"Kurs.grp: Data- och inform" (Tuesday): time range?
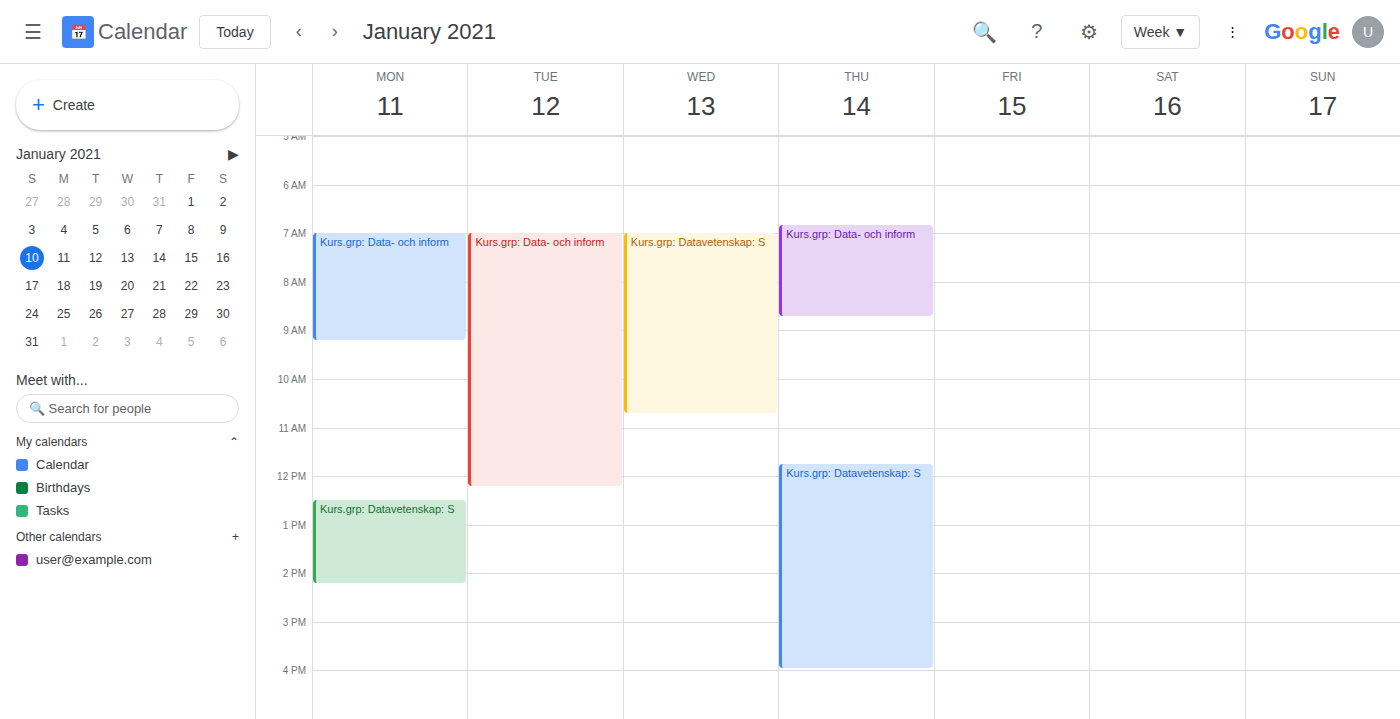
7:00 AM to 12:15 PM